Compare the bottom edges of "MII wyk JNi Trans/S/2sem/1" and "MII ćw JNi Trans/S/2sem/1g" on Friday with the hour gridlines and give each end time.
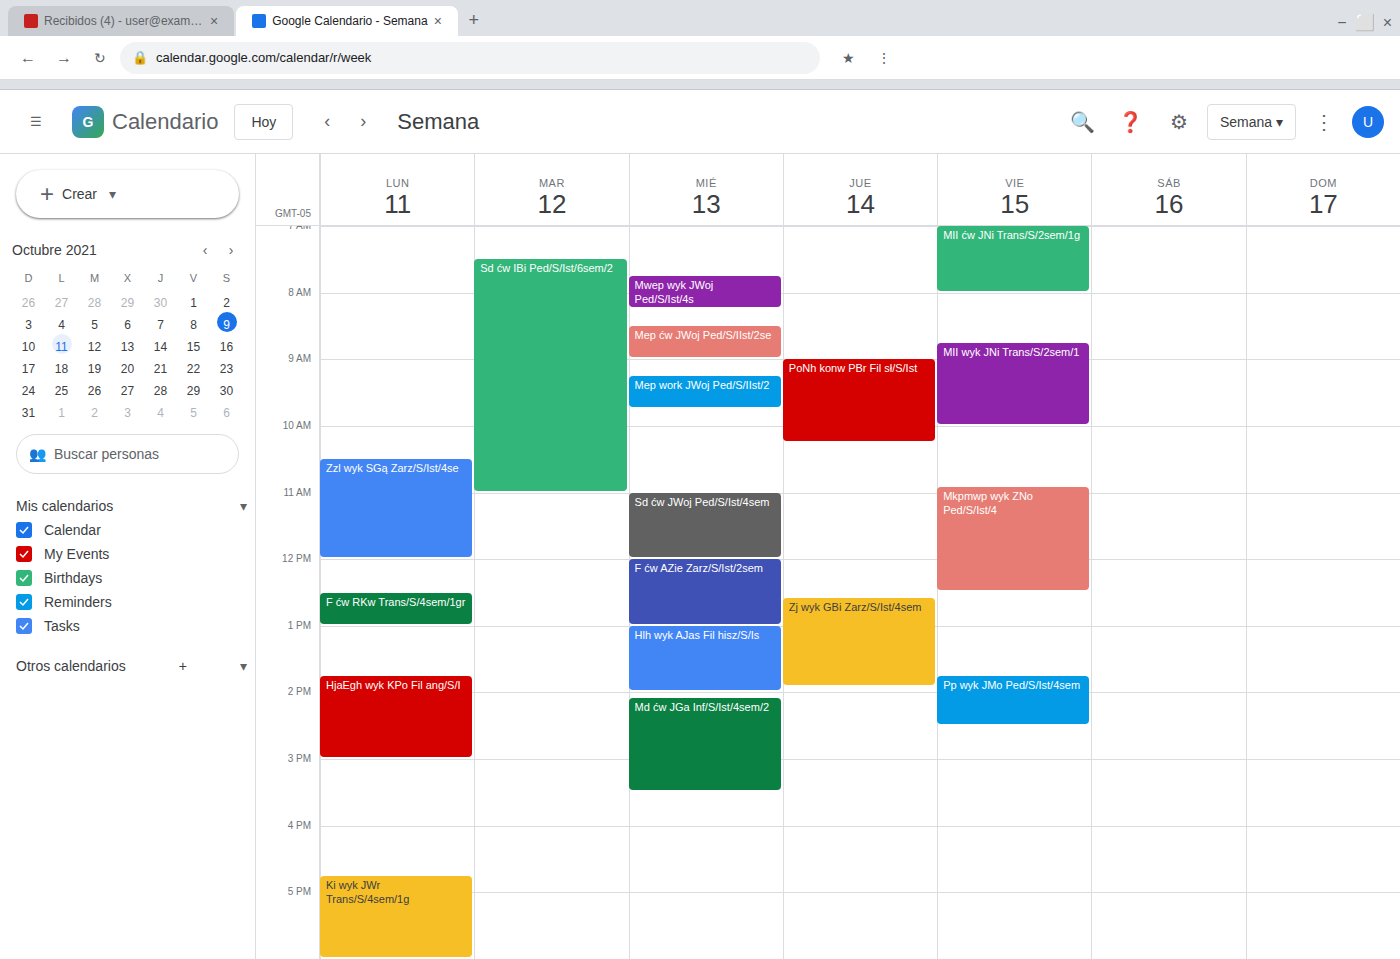
"MII wyk JNi Trans/S/2sem/1": 10:00 AM, exactly on the 10 AM line. "MII ćw JNi Trans/S/2sem/1g": 8:00 AM, exactly on the 8 AM line.